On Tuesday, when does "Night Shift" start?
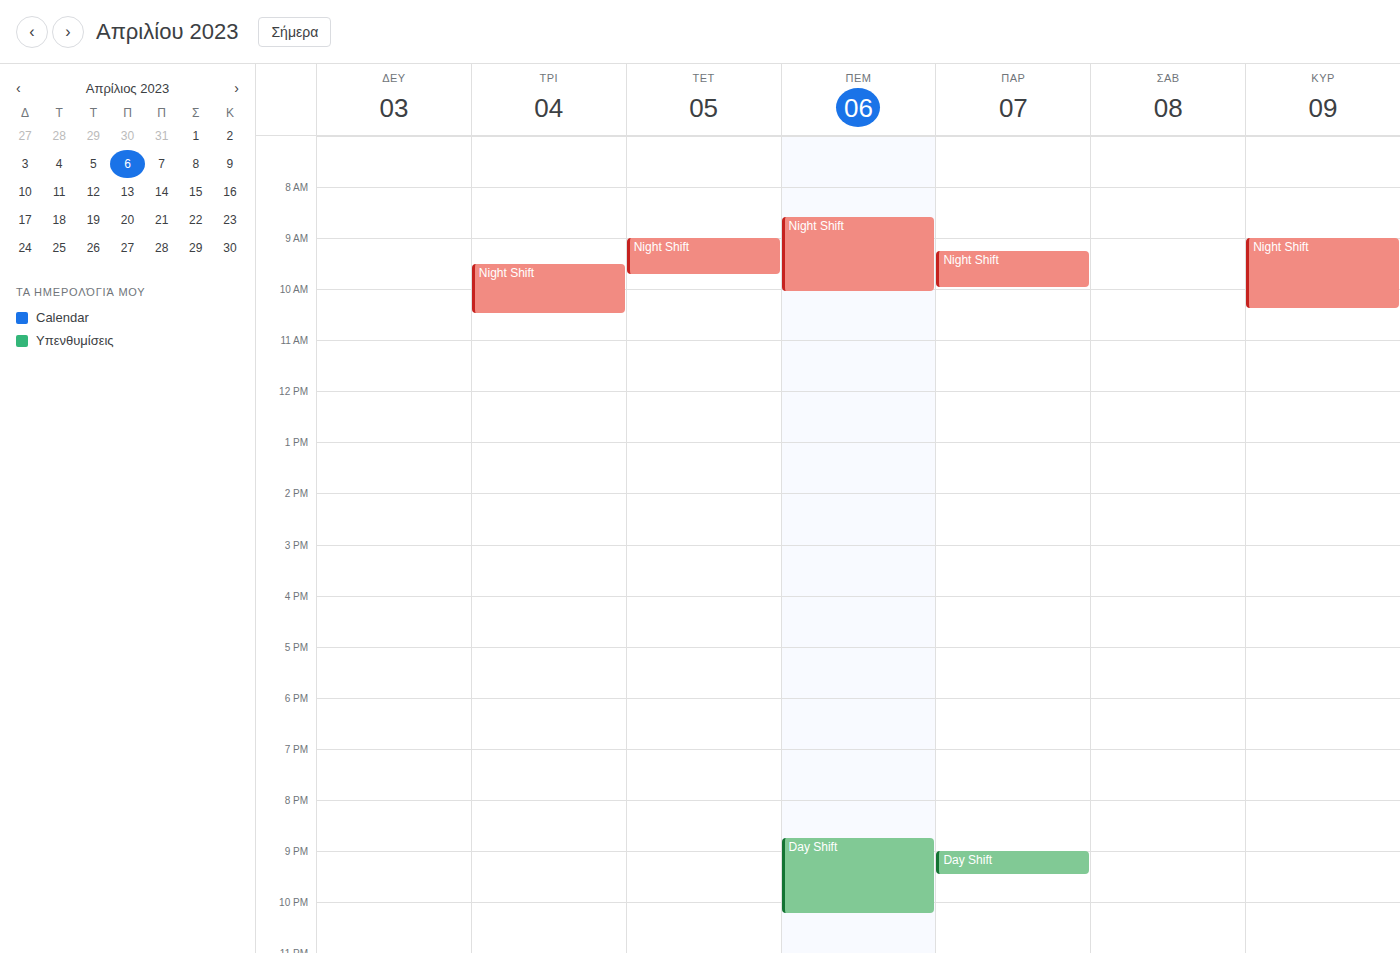
9:30 AM